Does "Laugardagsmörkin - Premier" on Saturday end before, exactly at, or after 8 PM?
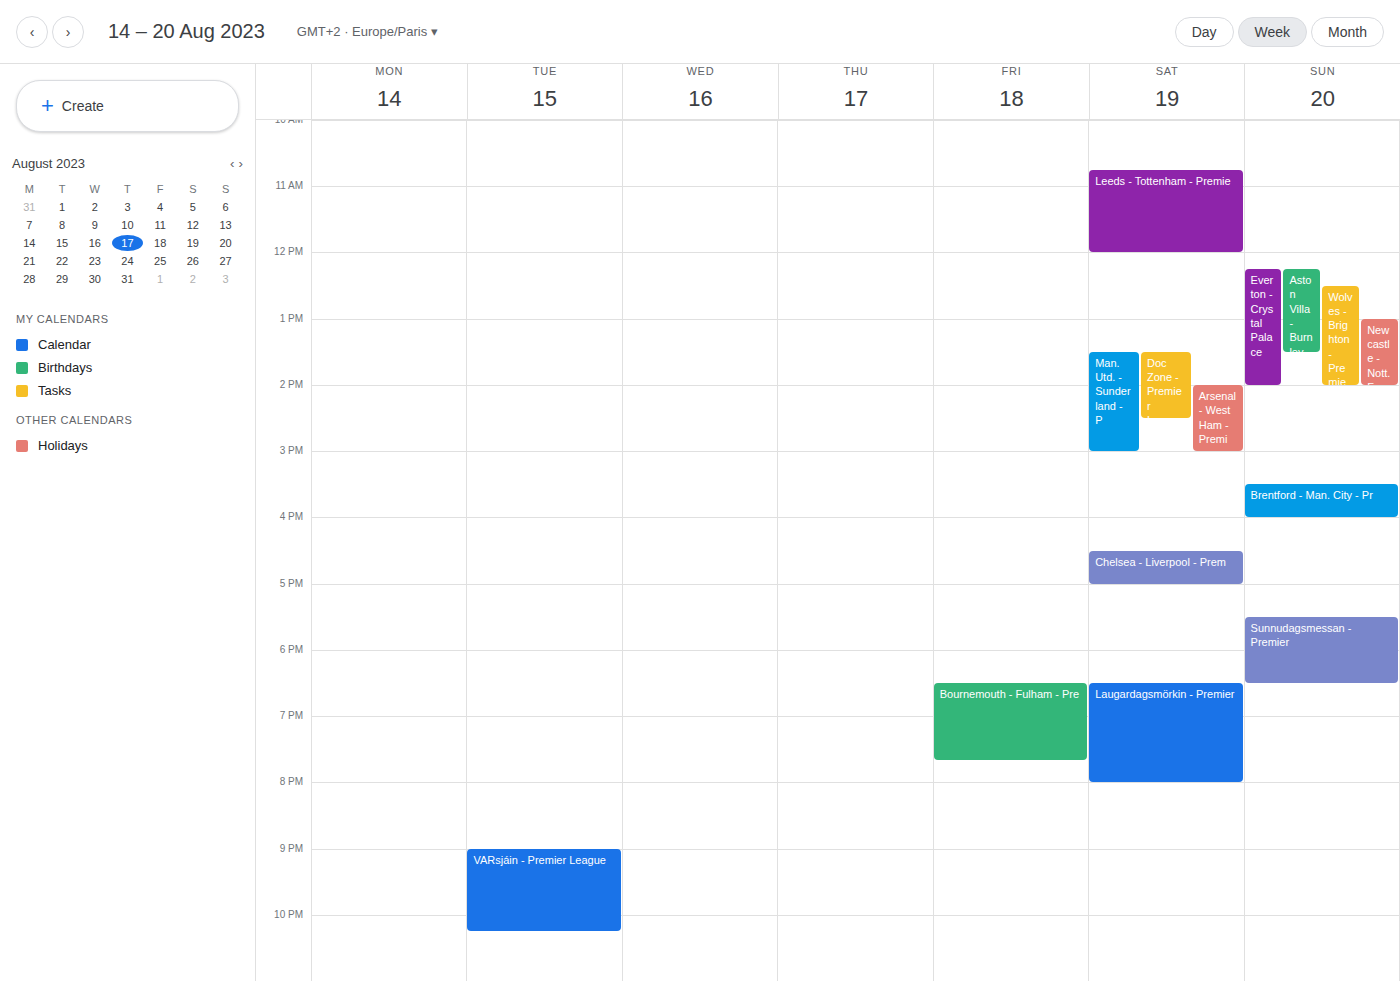
8:00 PM -- exactly at 8 PM, on the 8 PM line.